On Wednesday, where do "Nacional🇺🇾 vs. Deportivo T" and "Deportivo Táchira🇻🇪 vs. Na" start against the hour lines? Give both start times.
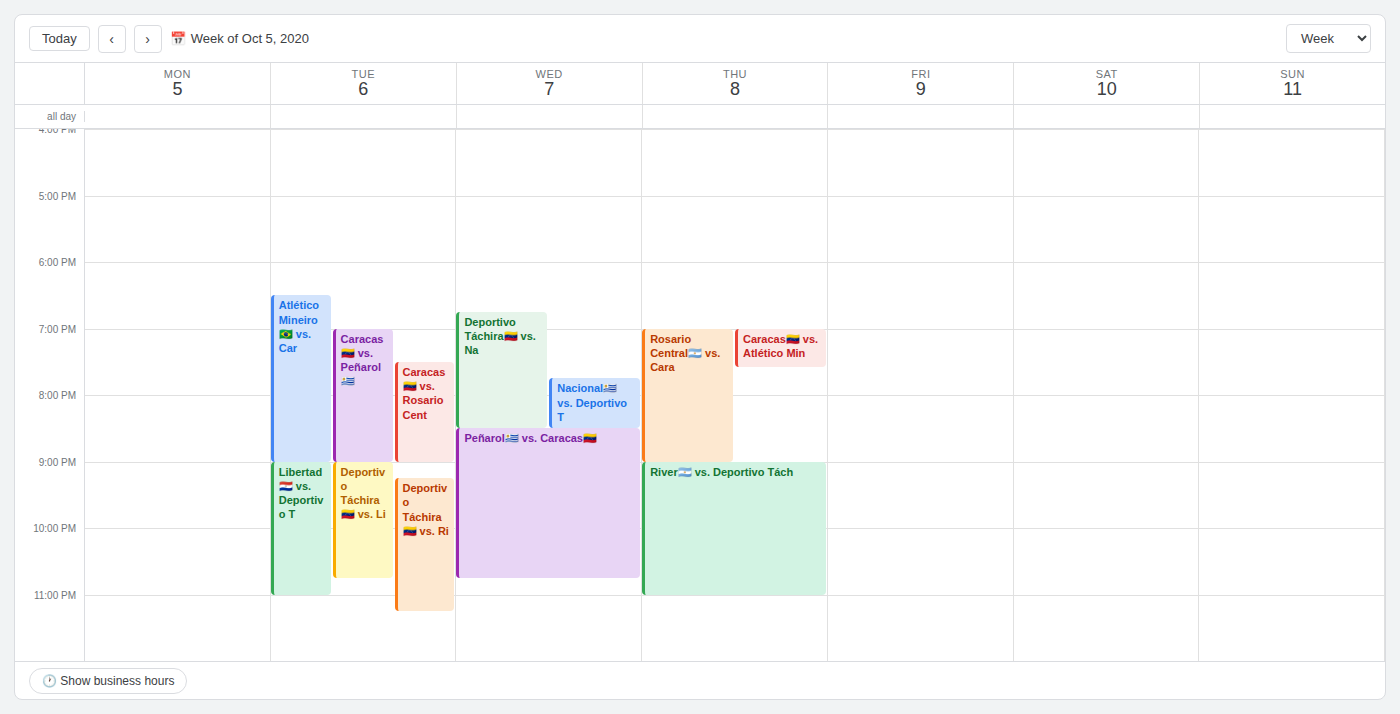
"Nacional🇺🇾 vs. Deportivo T": 19:45, neither: three quarters of the way from the 19:00 line to the 20:00 line. "Deportivo Táchira🇻🇪 vs. Na": 18:45, neither: three quarters of the way from the 18:00 line to the 19:00 line.